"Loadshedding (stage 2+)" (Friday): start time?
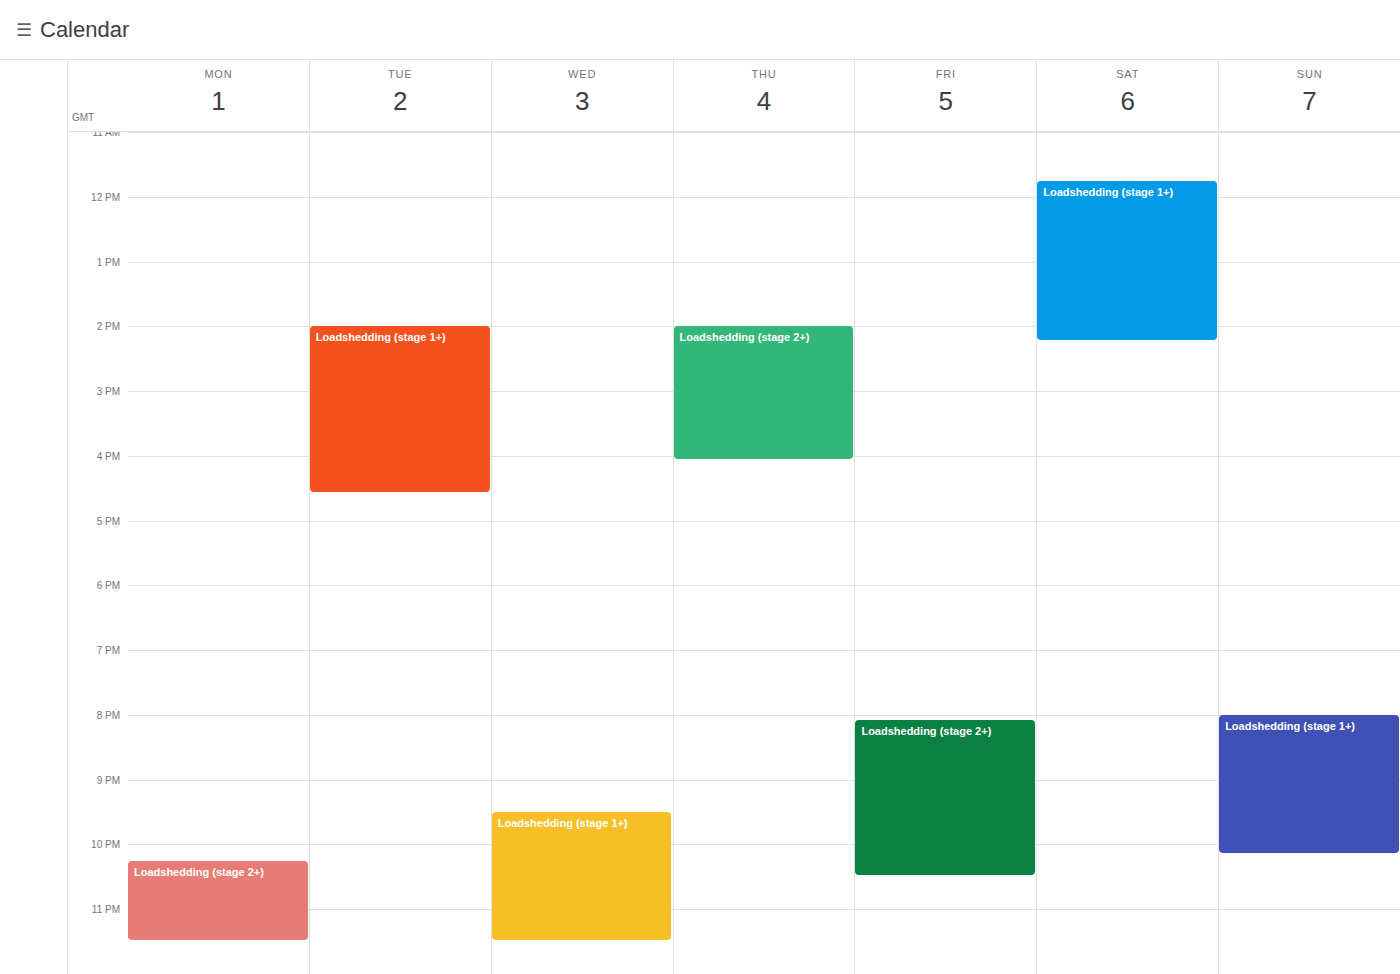
8:05 PM